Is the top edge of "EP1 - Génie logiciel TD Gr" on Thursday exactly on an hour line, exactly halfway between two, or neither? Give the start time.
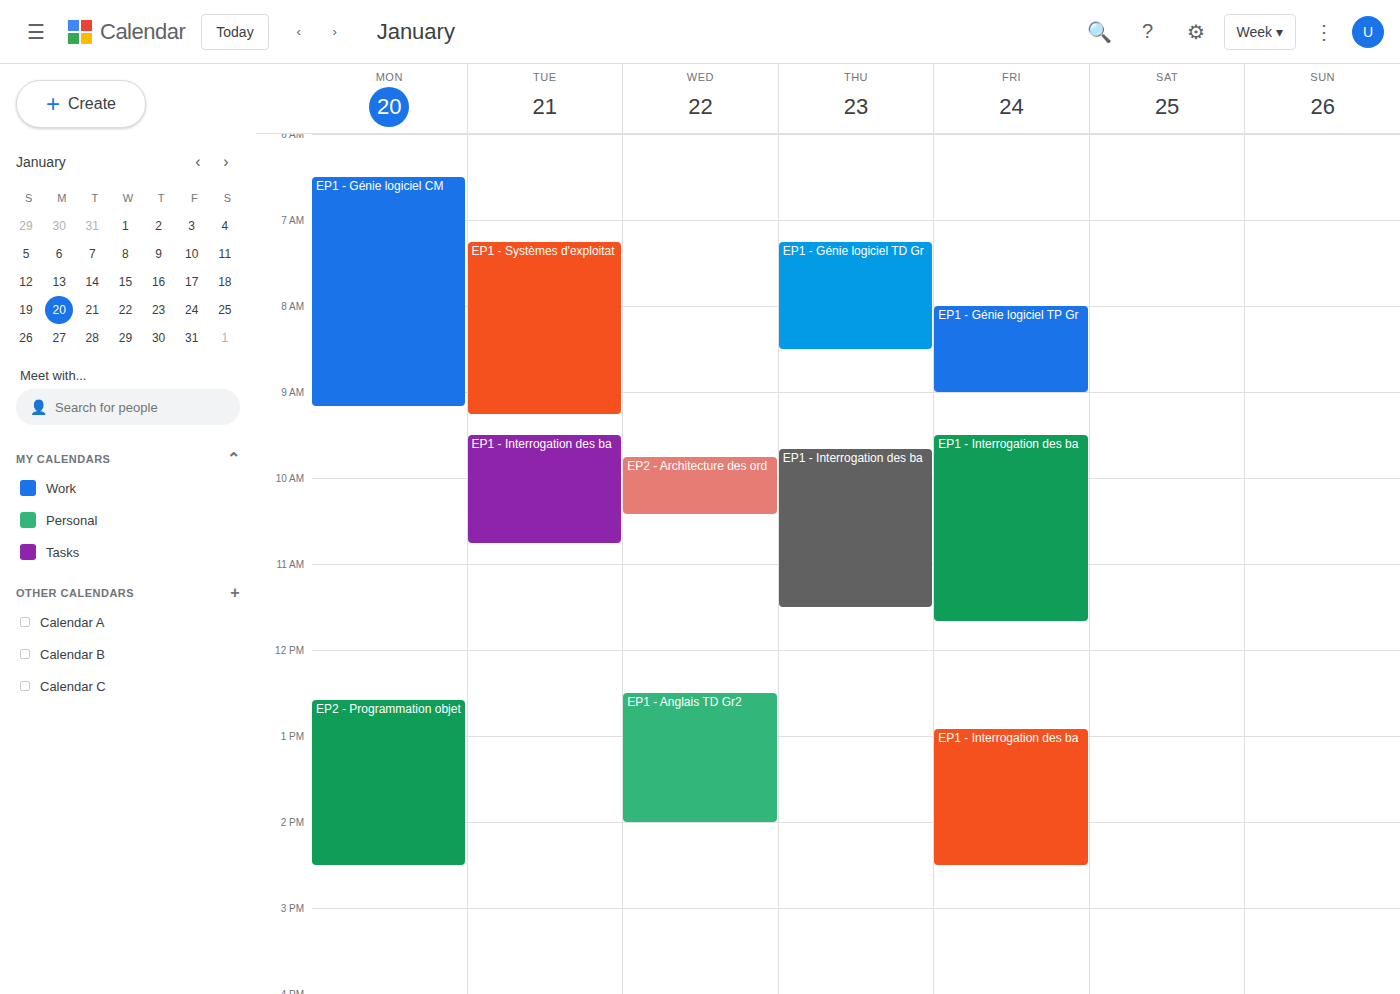
7:15 AM -- neither: a quarter of the way from the 7 AM line to the 8 AM line.